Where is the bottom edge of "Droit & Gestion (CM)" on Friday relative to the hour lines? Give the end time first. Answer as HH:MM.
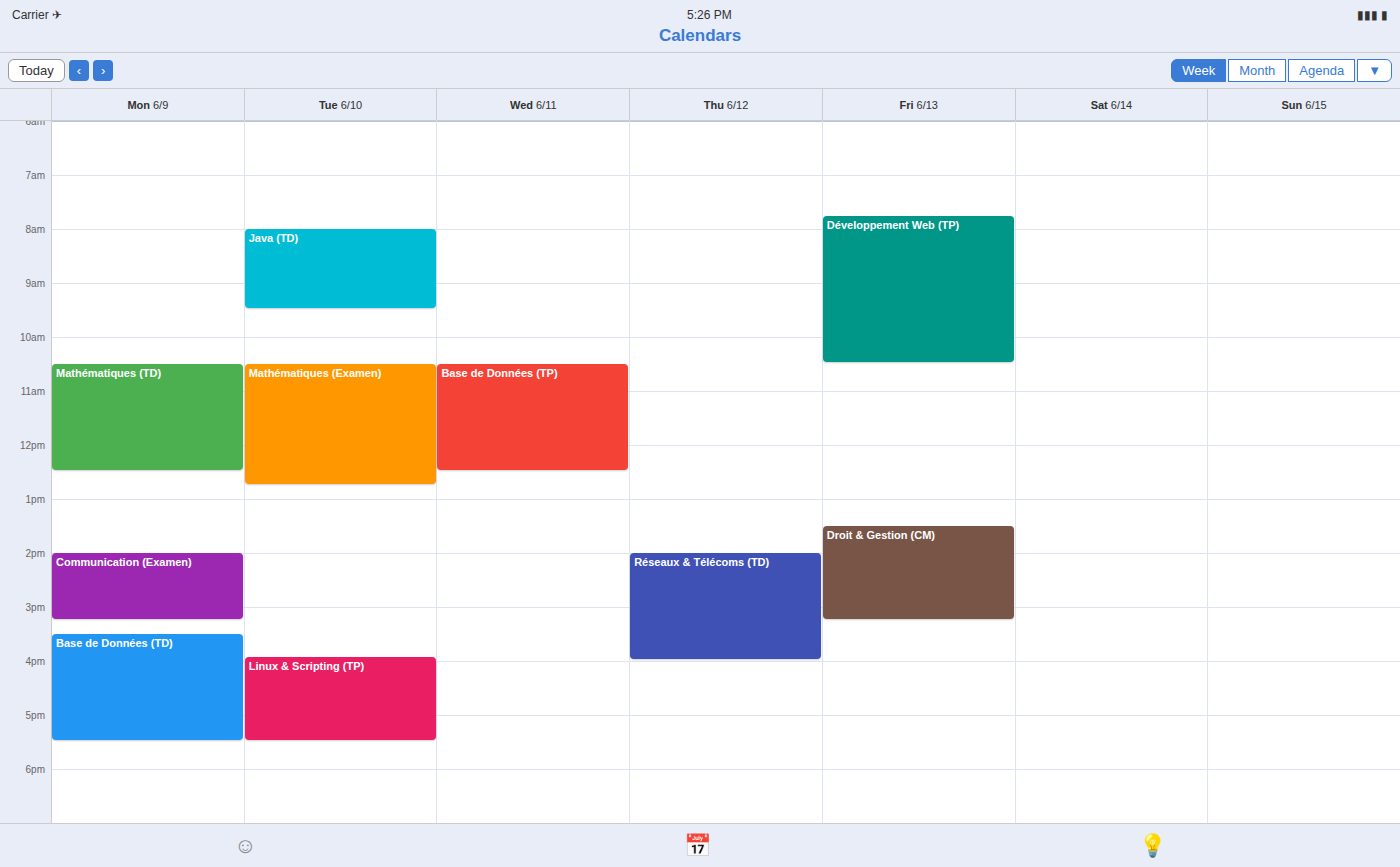
15:15 -- neither: a quarter of the way from the 15:00 line to the 16:00 line.